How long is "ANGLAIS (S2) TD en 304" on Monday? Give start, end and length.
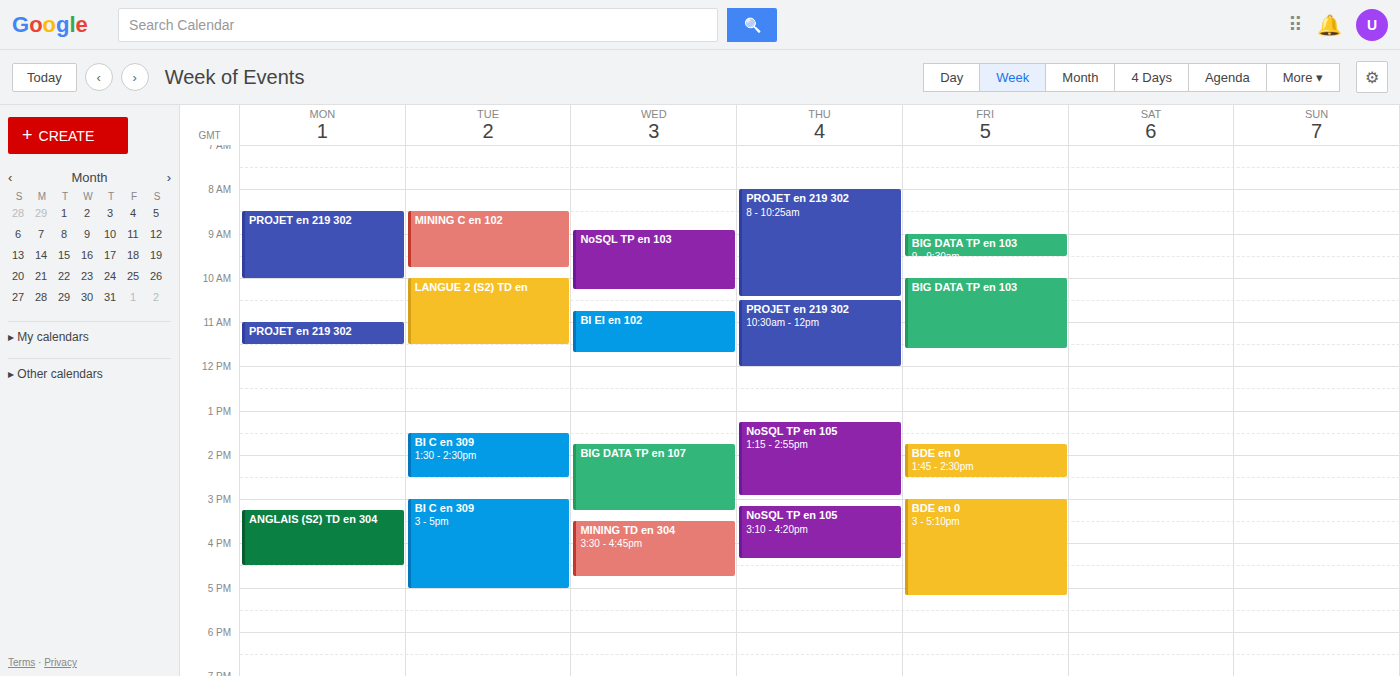
3:15 PM to 4:30 PM, 1 hour 15 minutes